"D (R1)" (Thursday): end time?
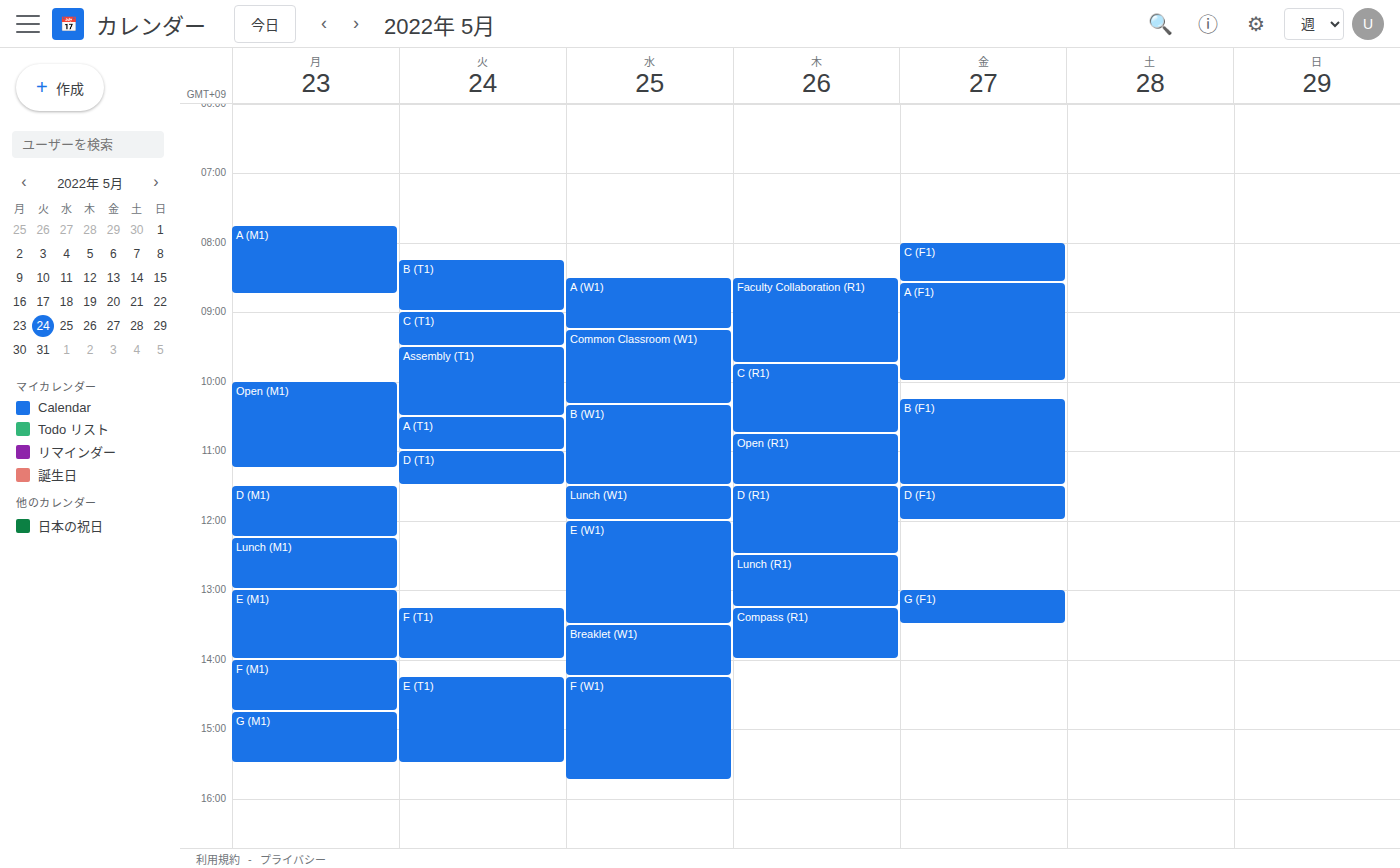
12:30 PM